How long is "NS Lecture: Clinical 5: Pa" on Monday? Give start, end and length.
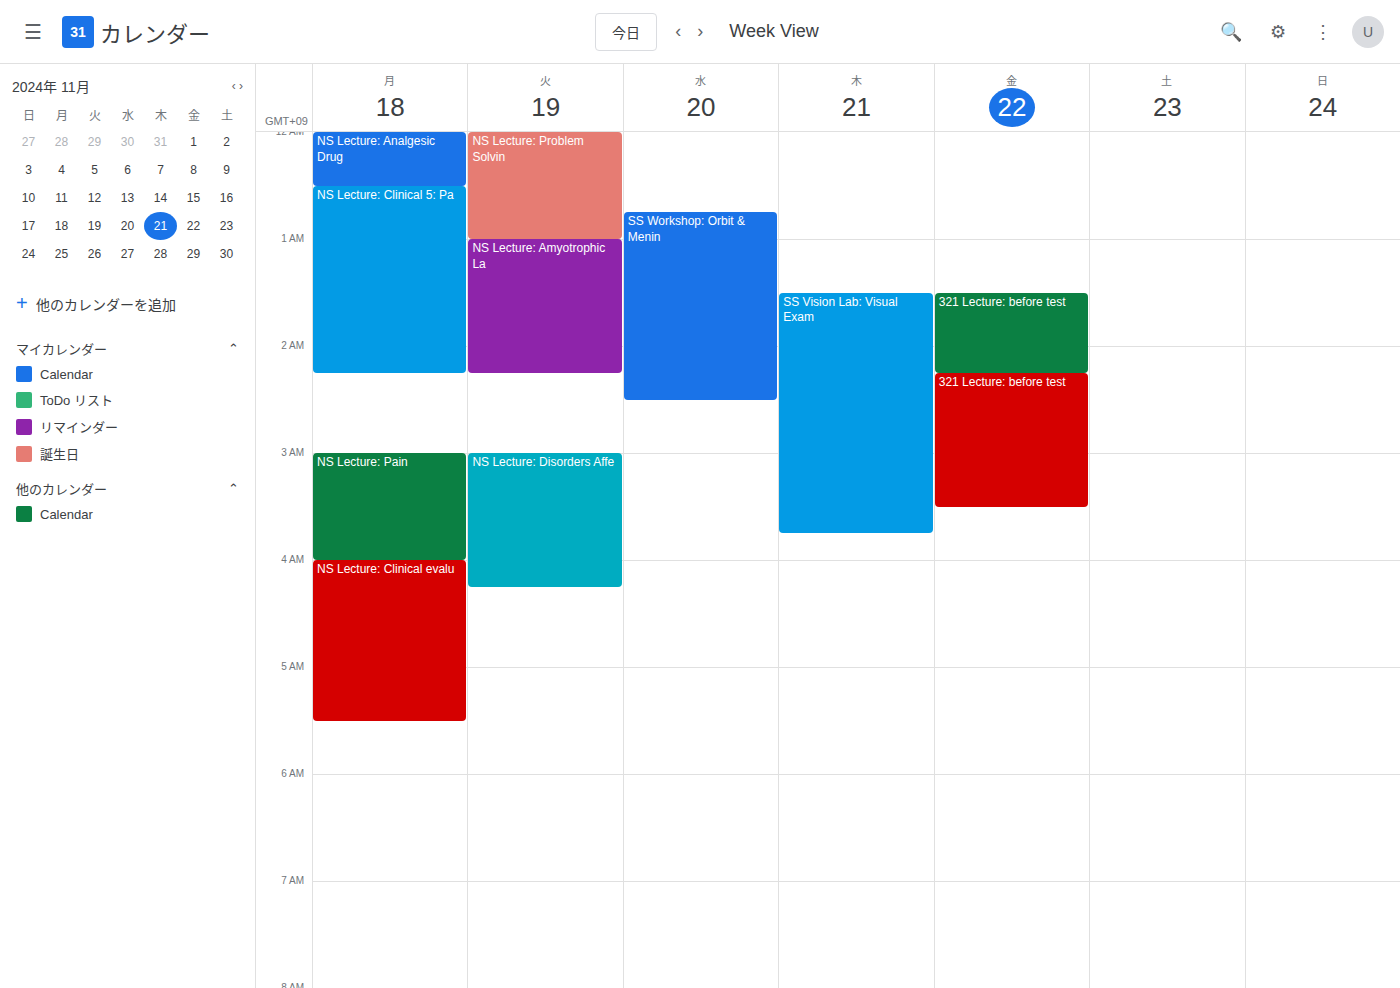
12:30 AM to 2:15 AM, 1 hour 45 minutes